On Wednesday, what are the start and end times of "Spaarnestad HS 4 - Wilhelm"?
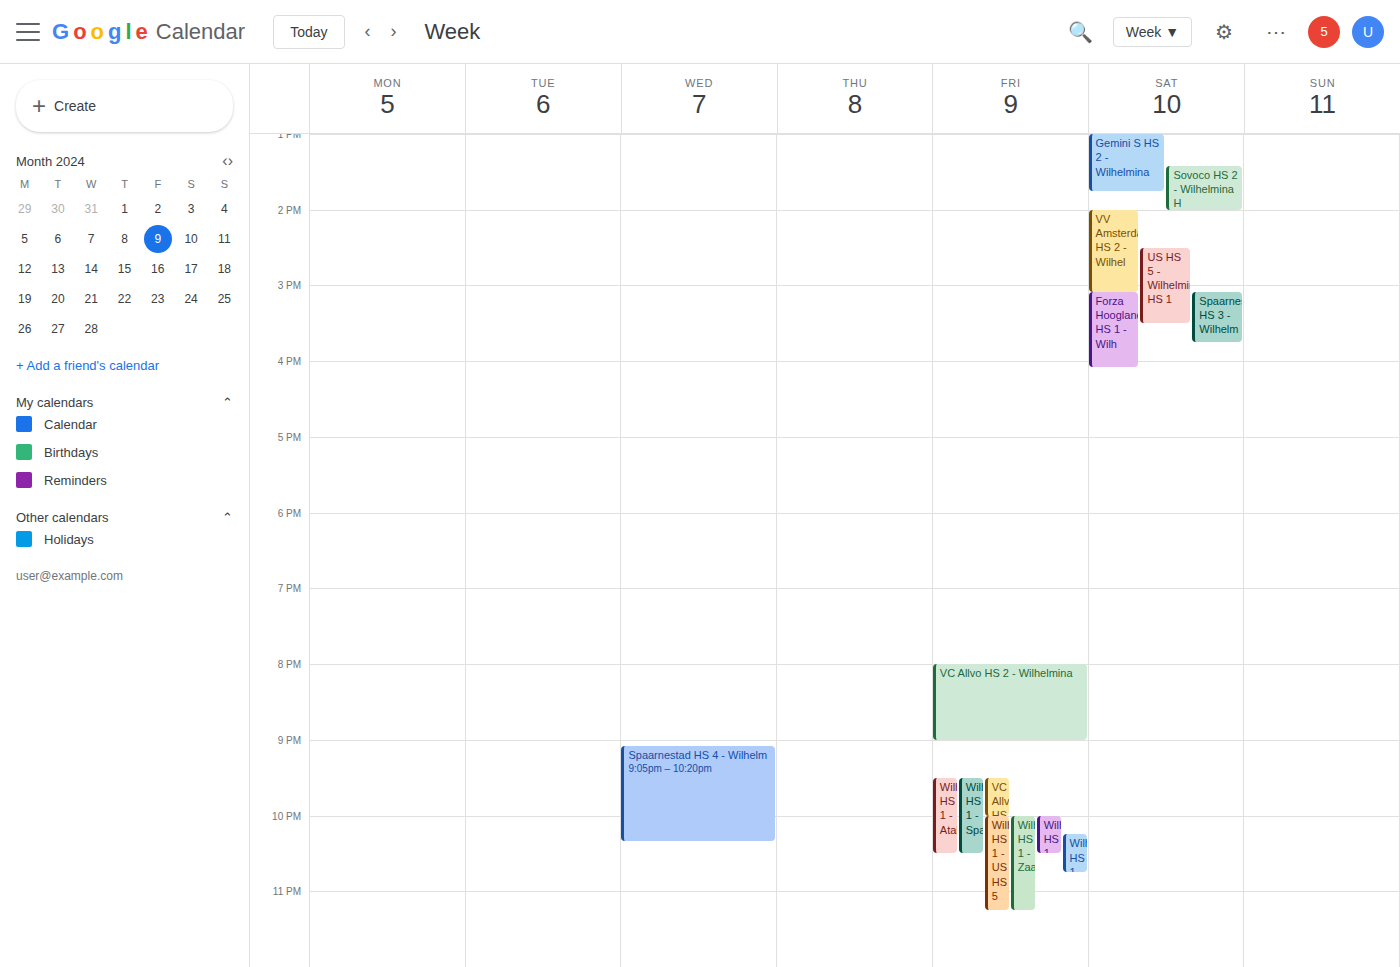
9:05 PM to 10:20 PM